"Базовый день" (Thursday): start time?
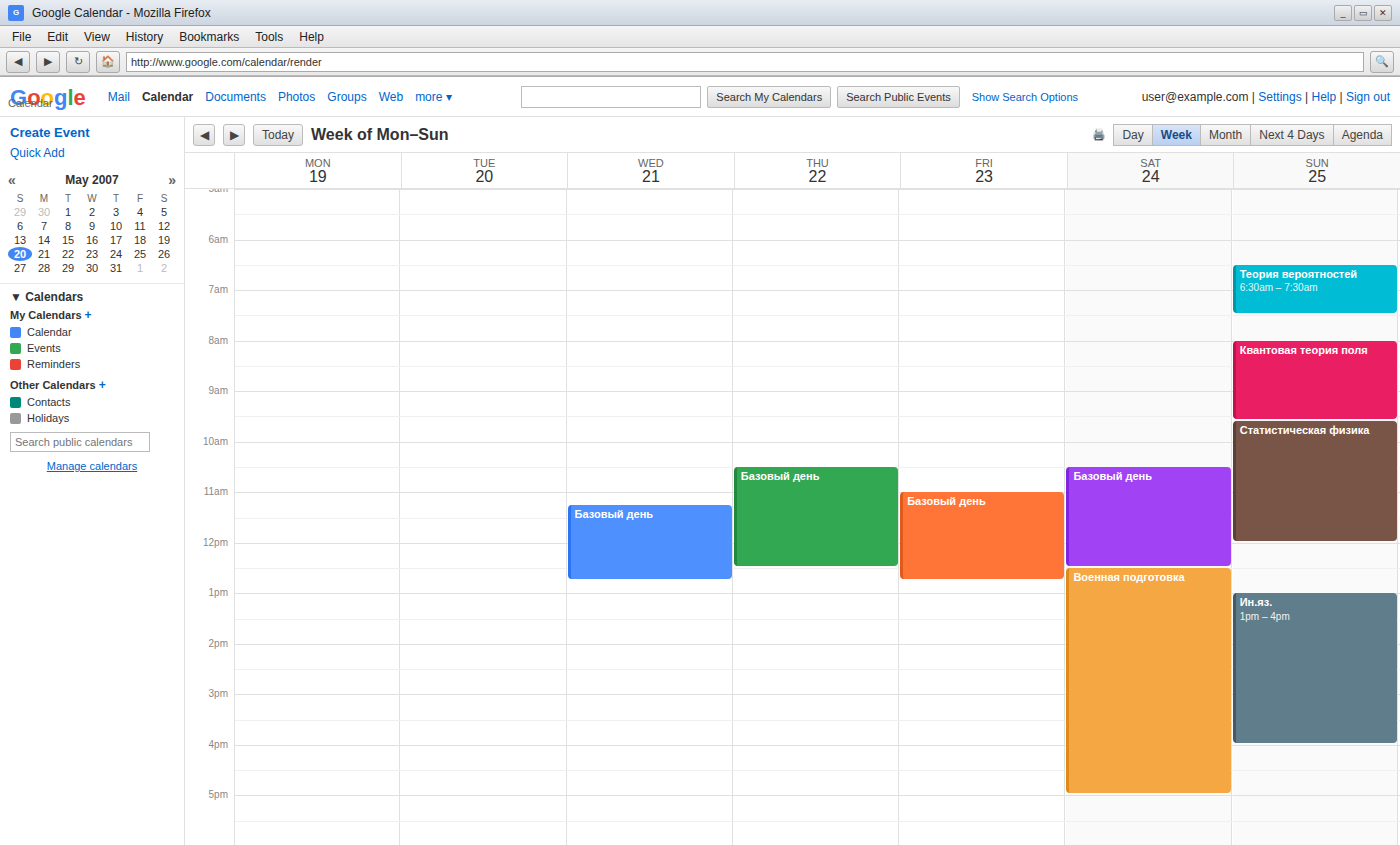
10:30